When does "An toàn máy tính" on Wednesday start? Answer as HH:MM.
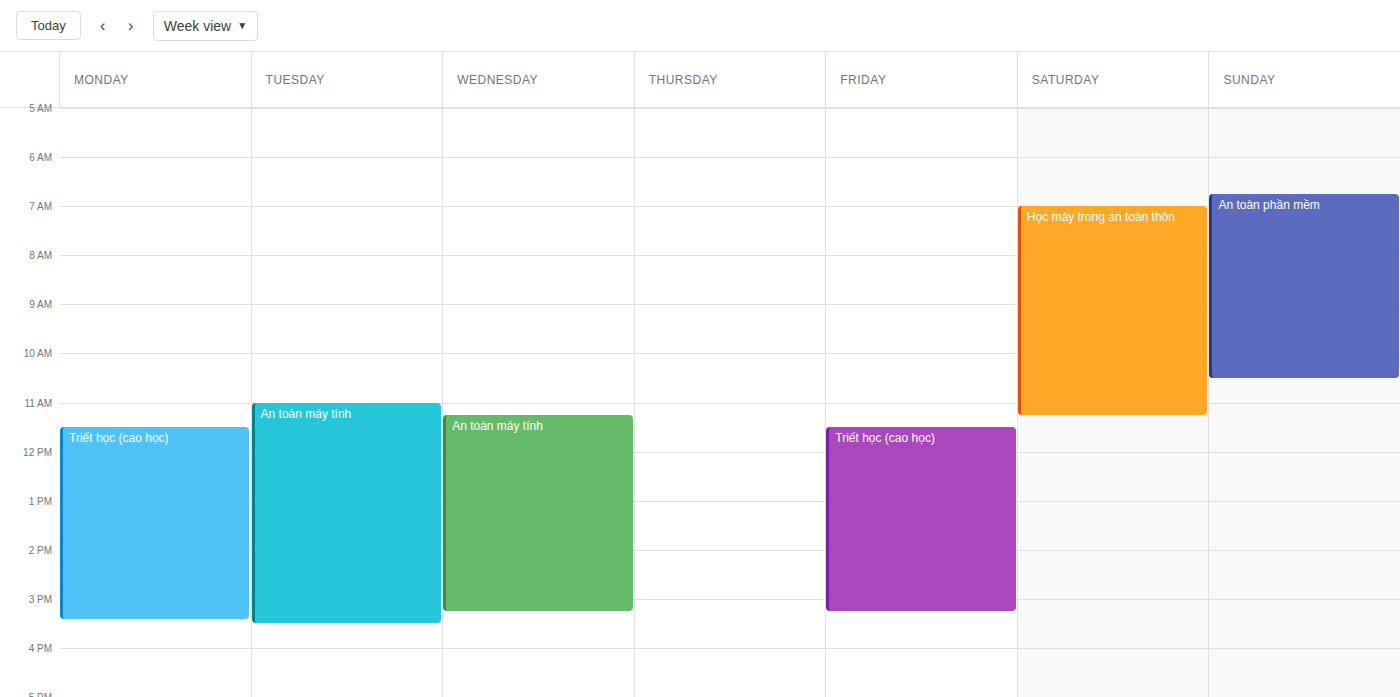
11:15